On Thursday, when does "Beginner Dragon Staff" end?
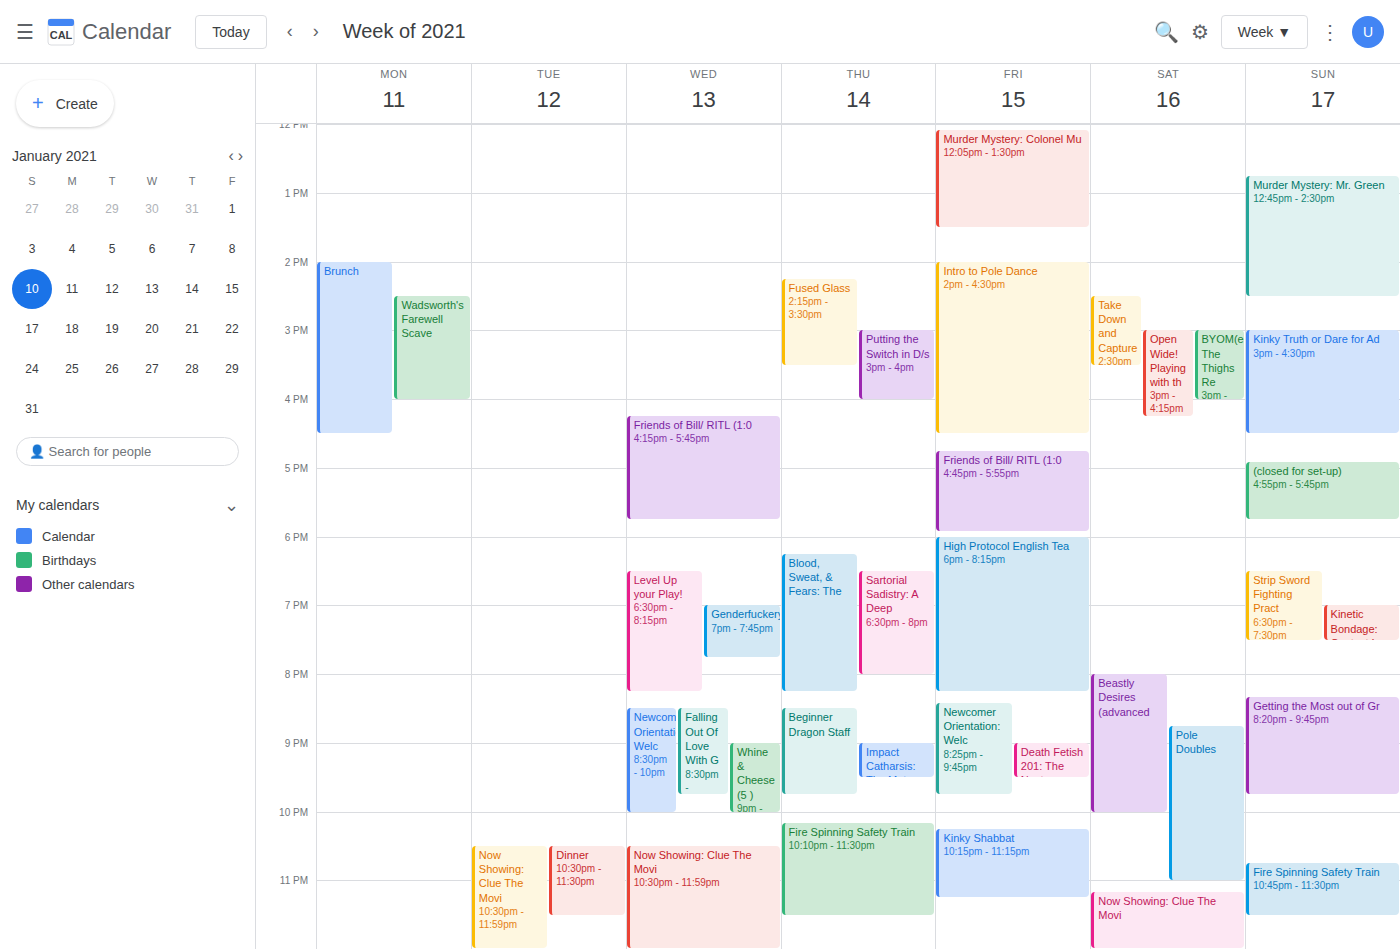
9:45 PM